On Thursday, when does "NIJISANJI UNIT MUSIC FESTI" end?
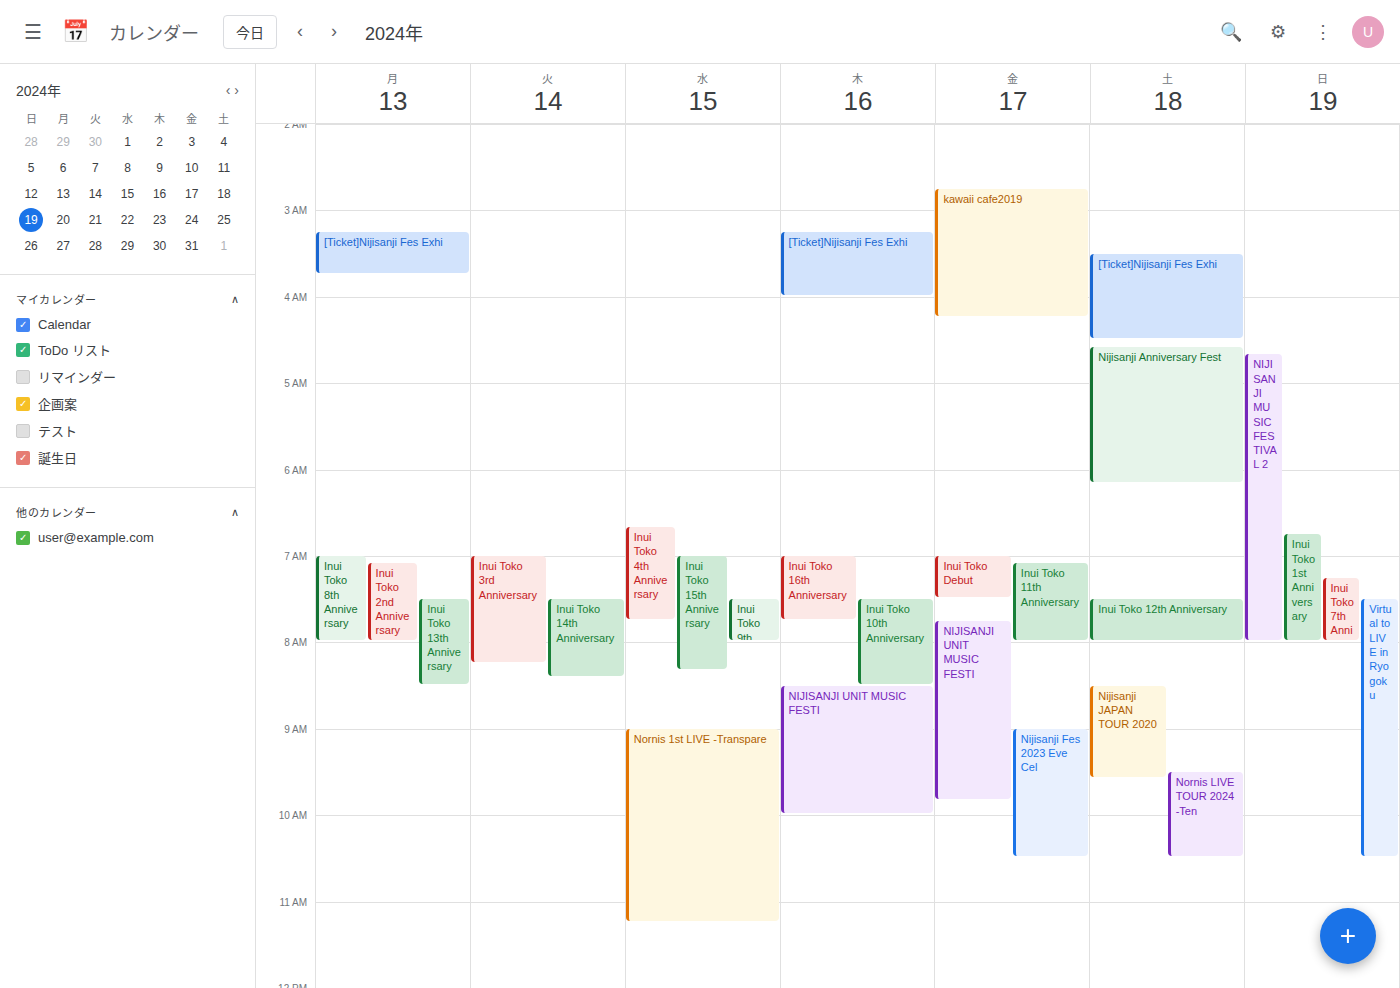
10:00